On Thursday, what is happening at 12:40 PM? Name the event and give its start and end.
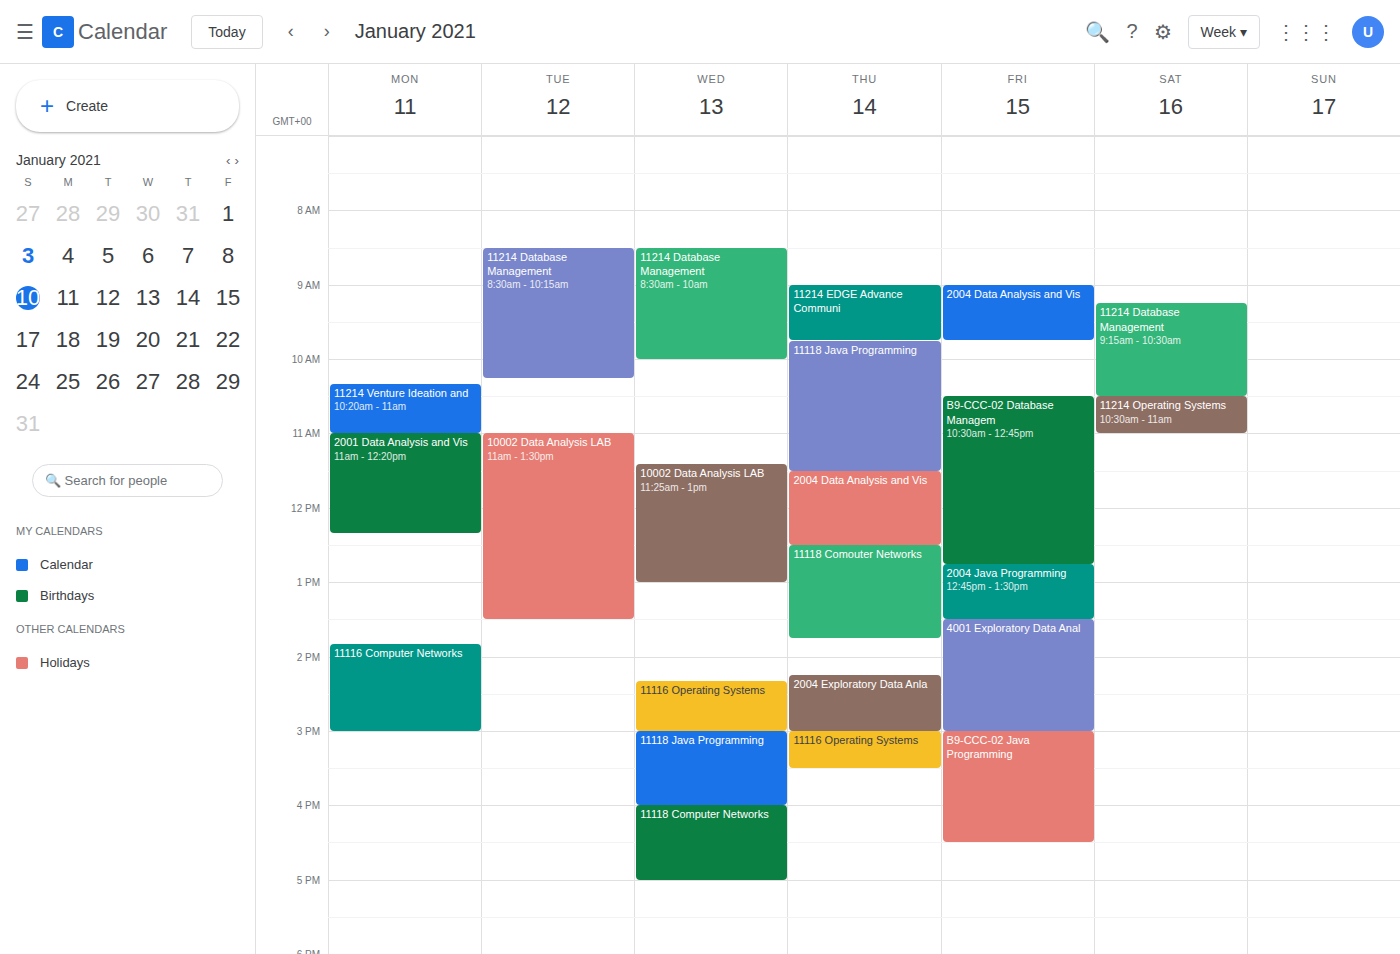
"11118 Comouter Networks", 12:30 PM to 1:45 PM